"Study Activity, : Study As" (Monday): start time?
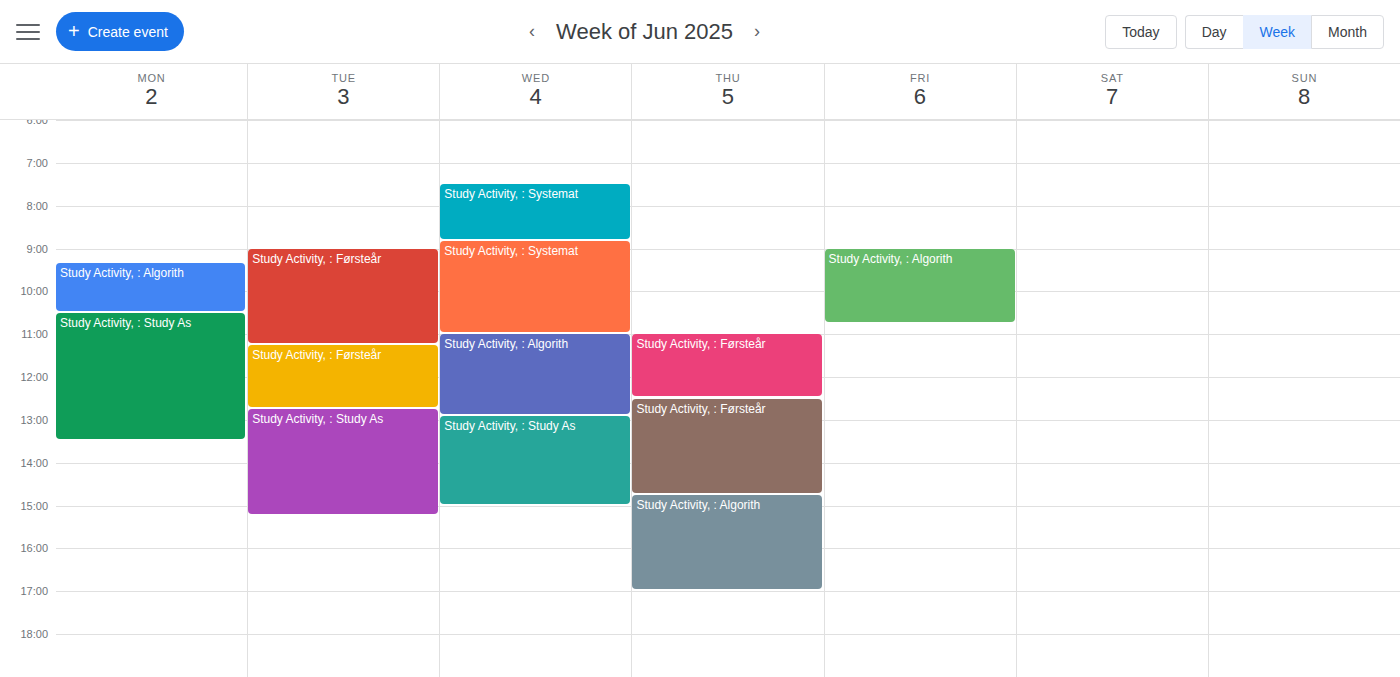
10:30 AM